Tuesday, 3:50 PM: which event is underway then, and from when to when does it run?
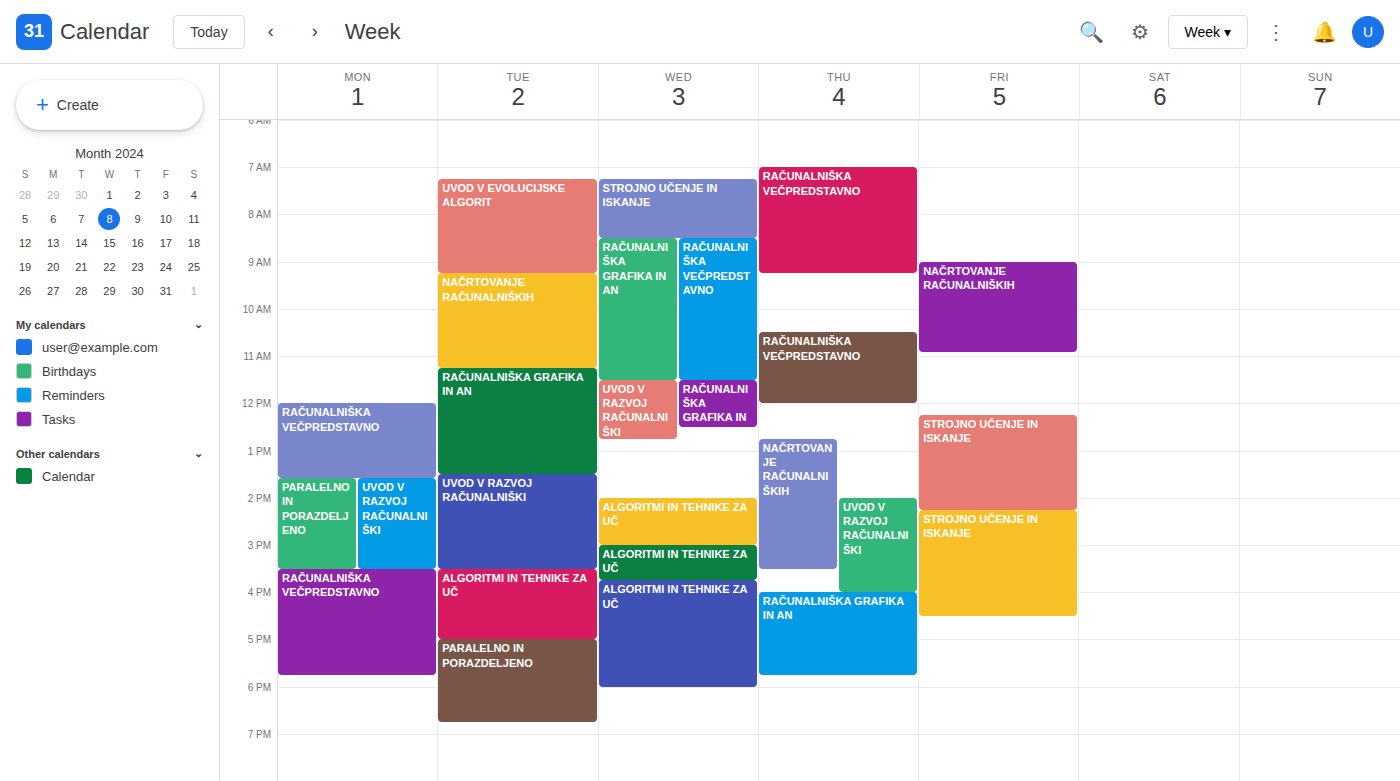
"ALGORITMI IN TEHNIKE ZA UČ", 3:30 PM to 5:00 PM